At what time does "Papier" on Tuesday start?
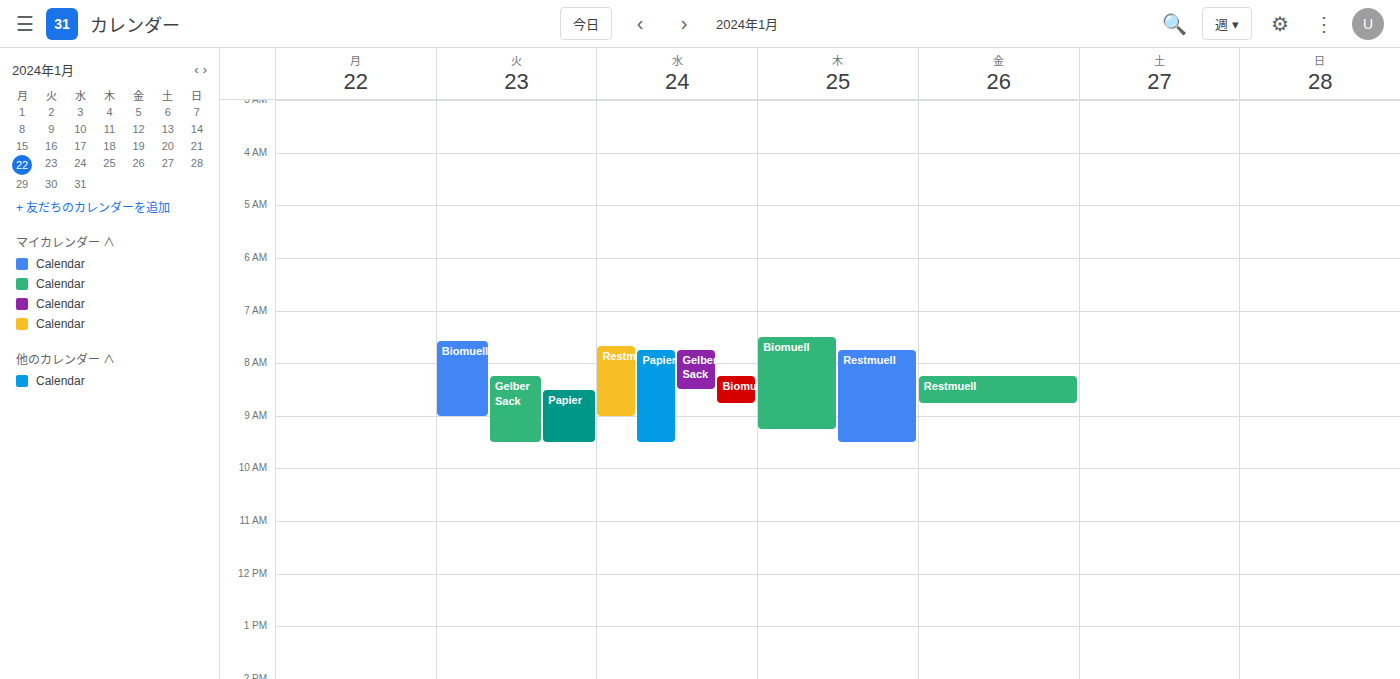
8:30 AM